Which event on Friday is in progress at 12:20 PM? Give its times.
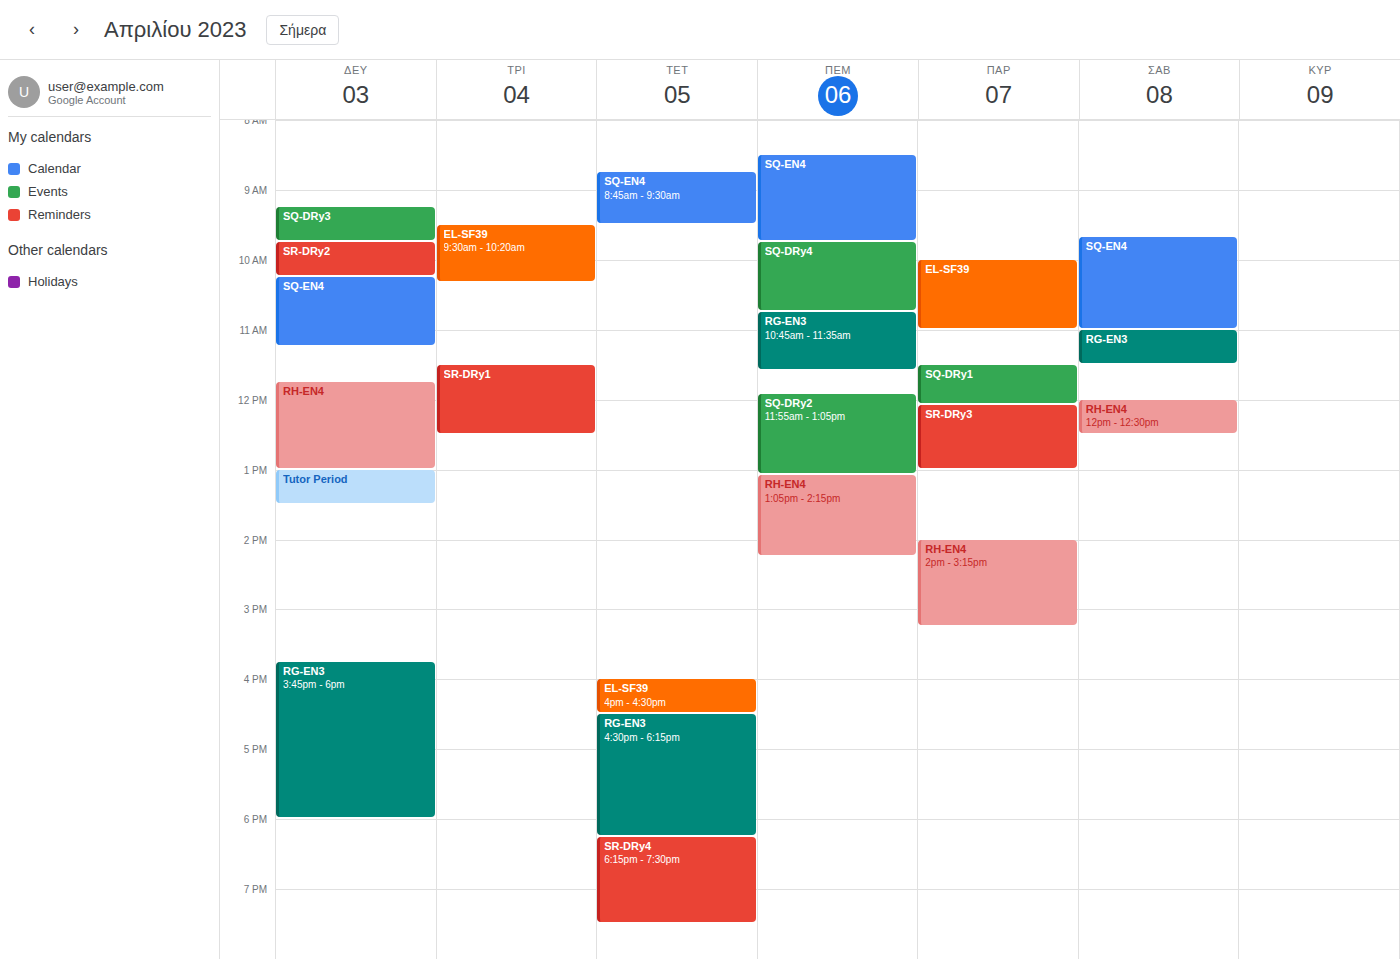
"SR-DRy3", 12:05 PM to 1:00 PM